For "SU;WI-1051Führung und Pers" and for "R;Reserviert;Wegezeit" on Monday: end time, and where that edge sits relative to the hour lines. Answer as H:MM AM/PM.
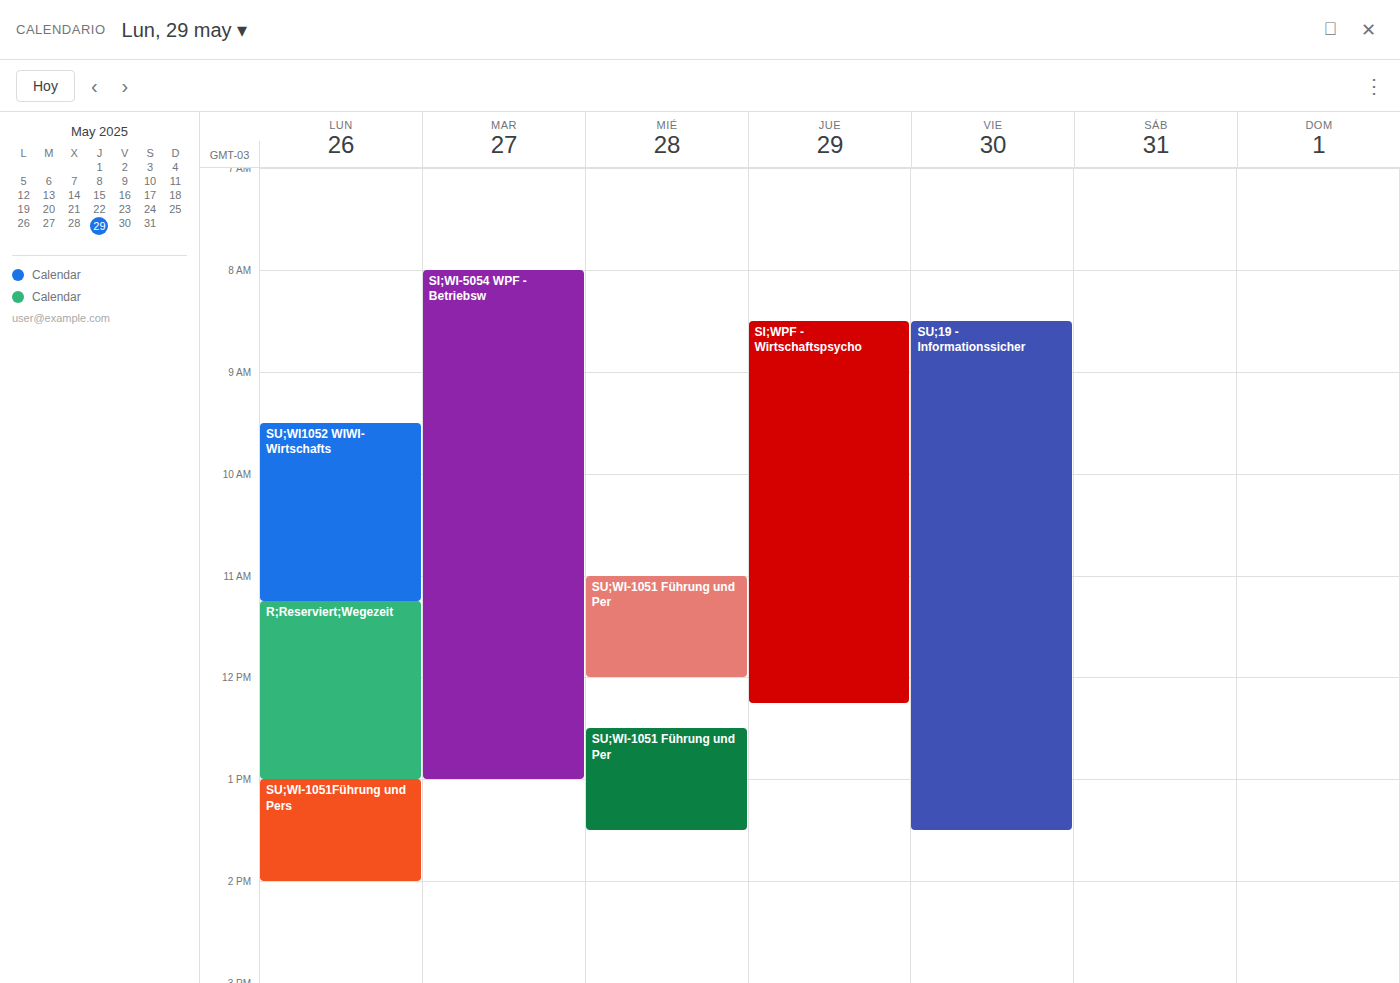
"SU;WI-1051Führung und Pers": 2:00 PM, exactly on the 2 PM line. "R;Reserviert;Wegezeit": 1:00 PM, exactly on the 1 PM line.